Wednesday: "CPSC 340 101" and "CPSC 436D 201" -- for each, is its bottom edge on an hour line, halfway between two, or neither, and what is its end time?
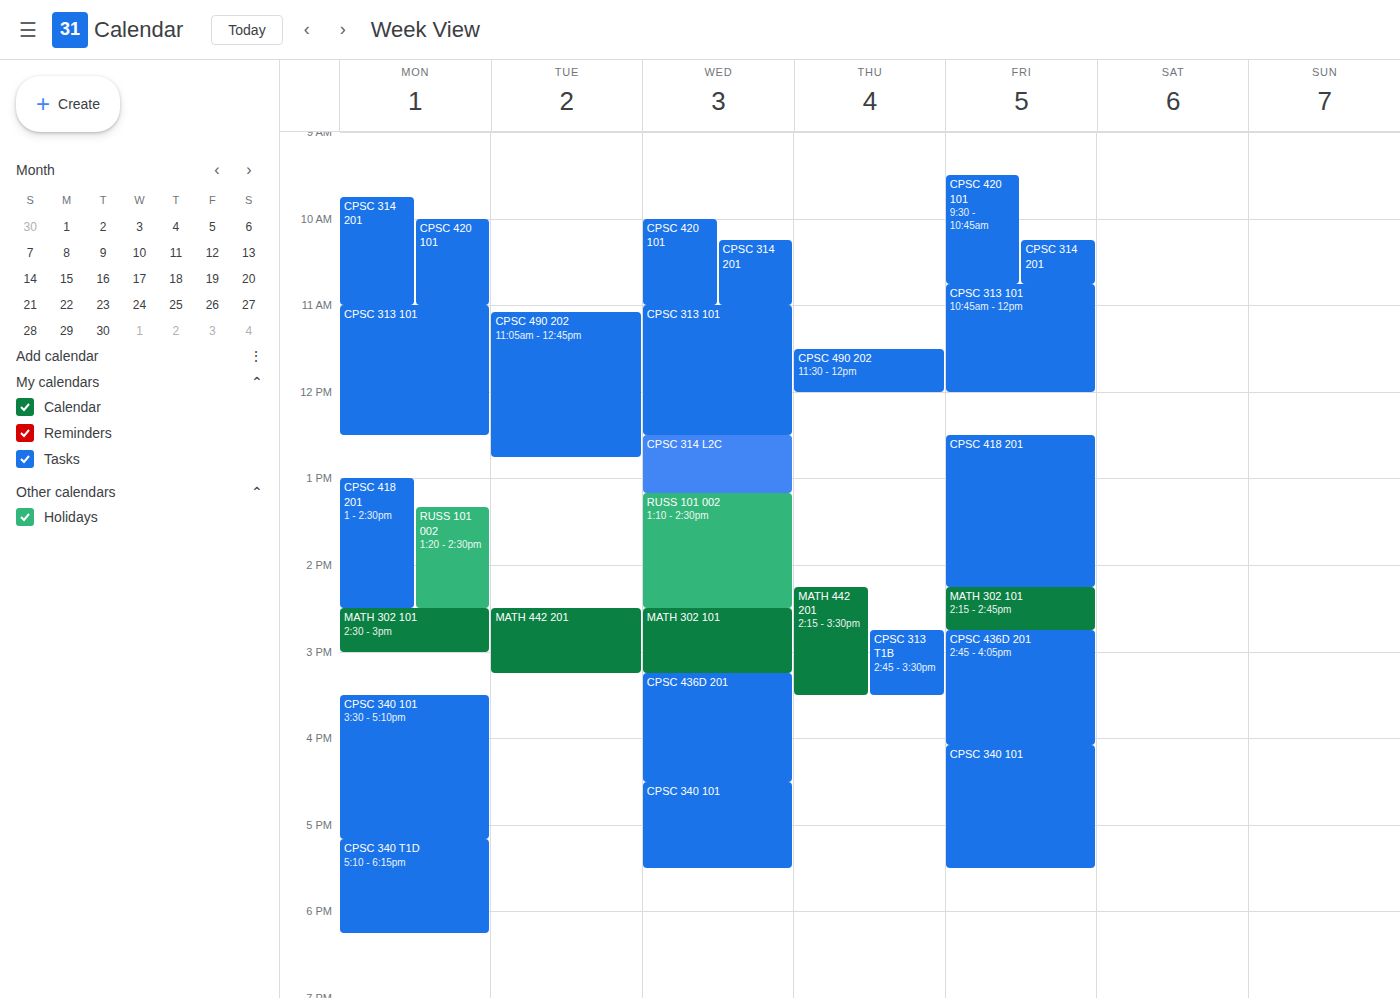
"CPSC 340 101": 5:30 PM, halfway between the 5 PM and 6 PM lines. "CPSC 436D 201": 4:30 PM, halfway between the 4 PM and 5 PM lines.